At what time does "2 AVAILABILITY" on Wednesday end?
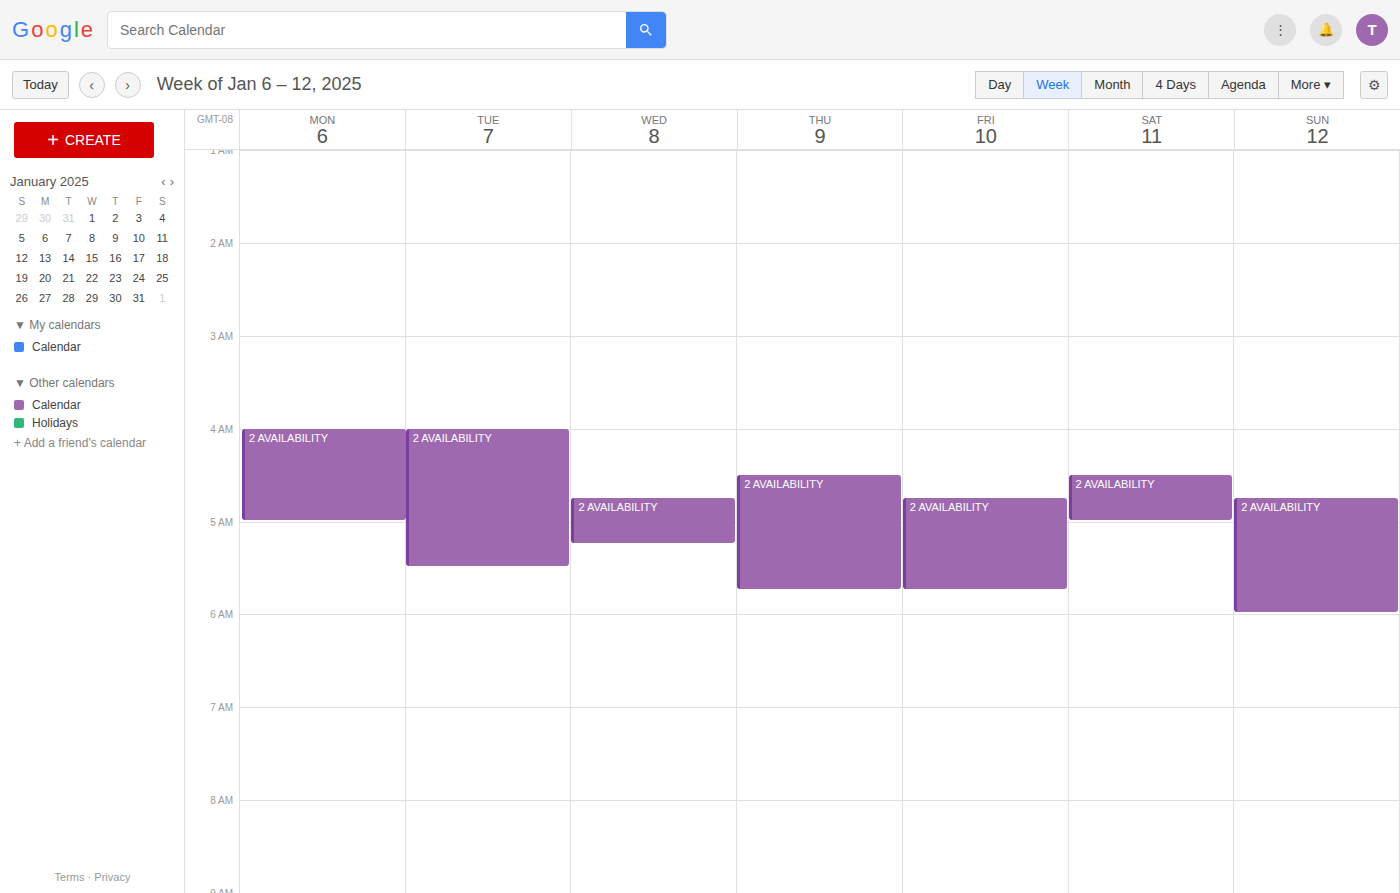
5:15 AM